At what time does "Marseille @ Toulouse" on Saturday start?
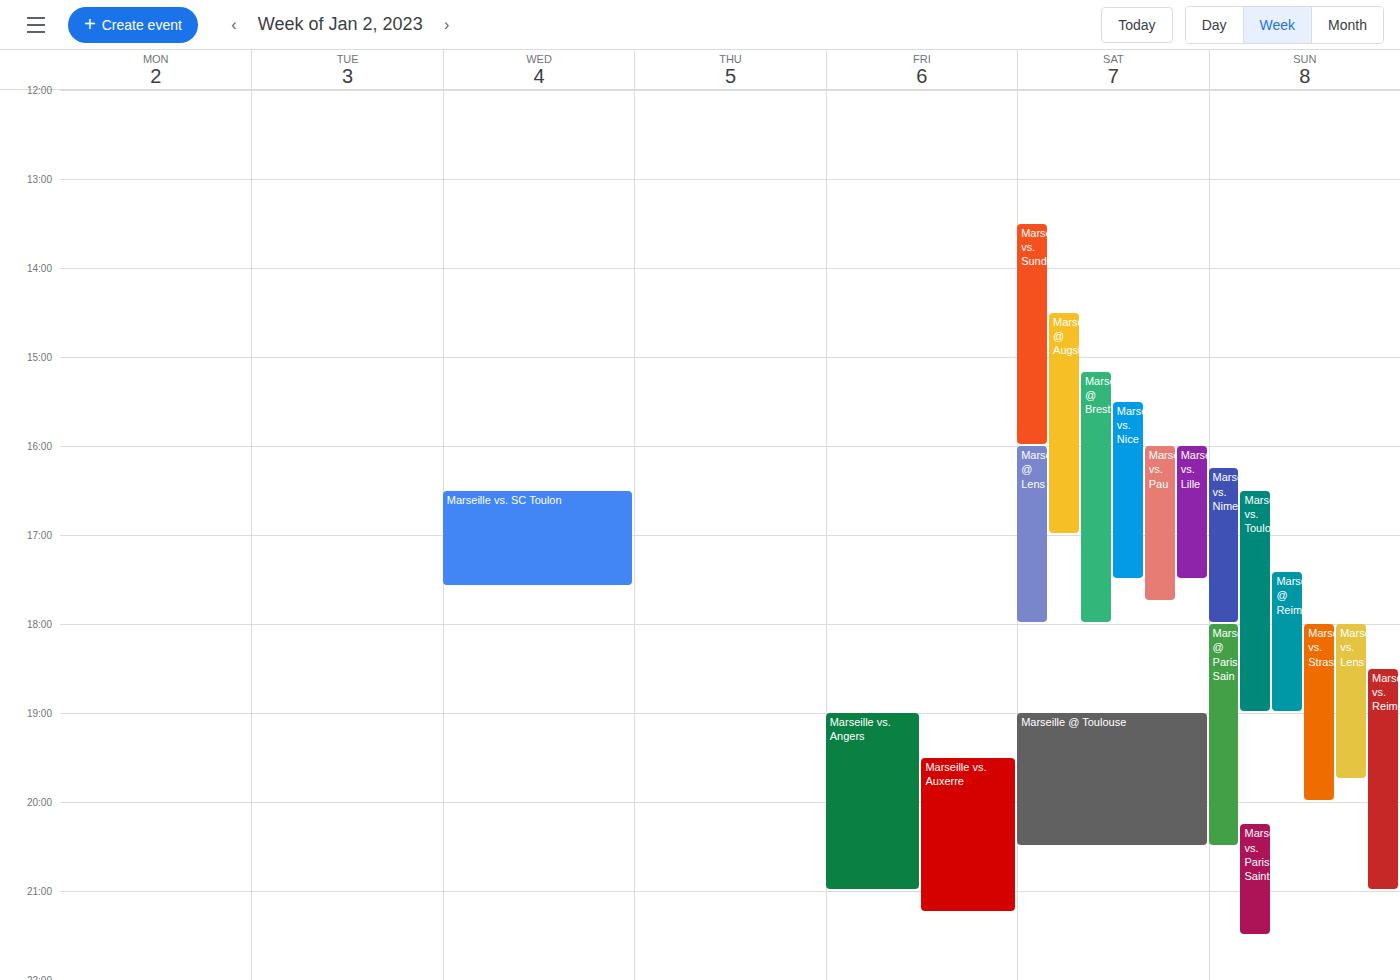
7:00 PM